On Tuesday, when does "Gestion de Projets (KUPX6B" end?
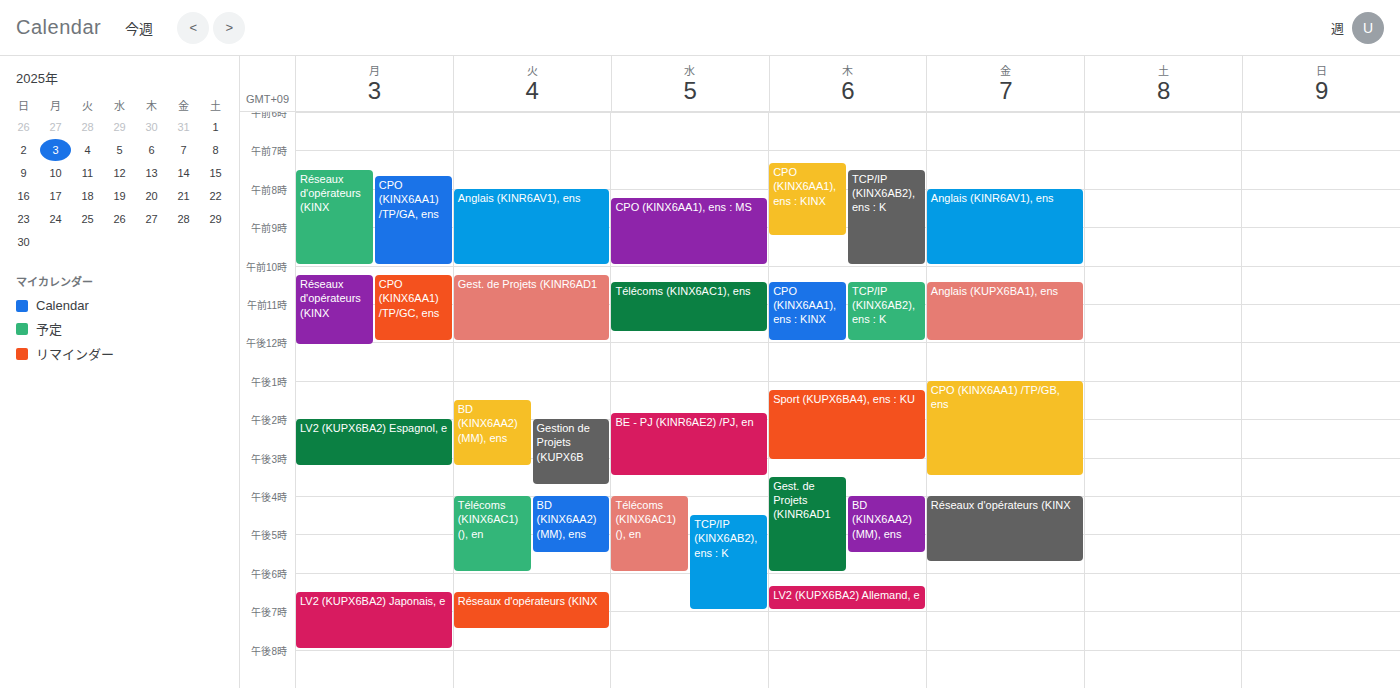
15:45